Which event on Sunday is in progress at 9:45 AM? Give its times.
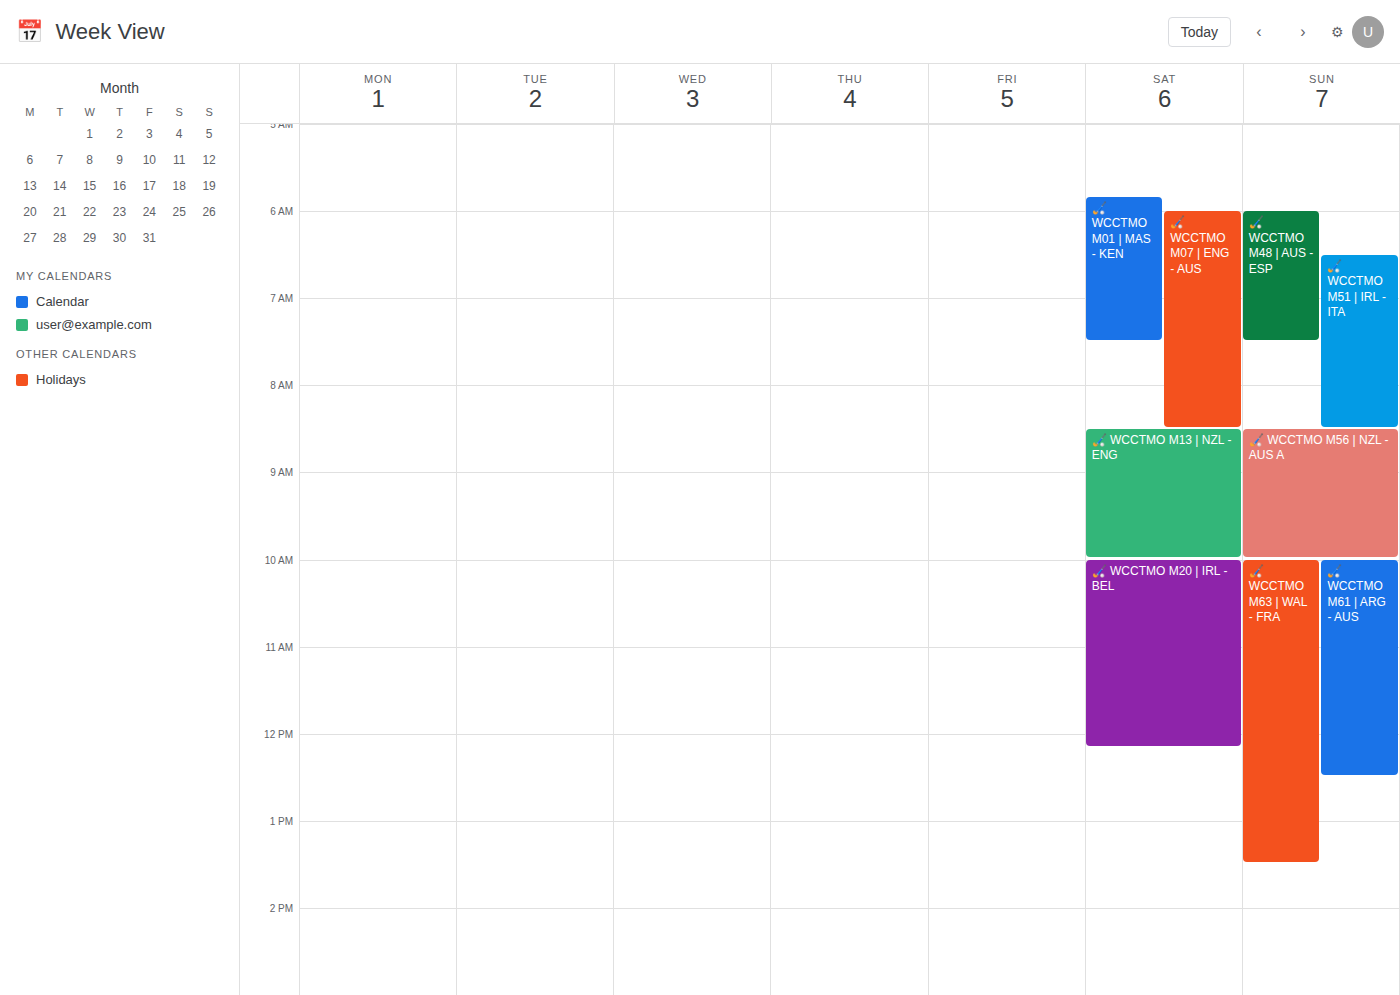
"🏑 WCCTMO M56 | NZL - AUS A", 8:30 AM to 10:00 AM